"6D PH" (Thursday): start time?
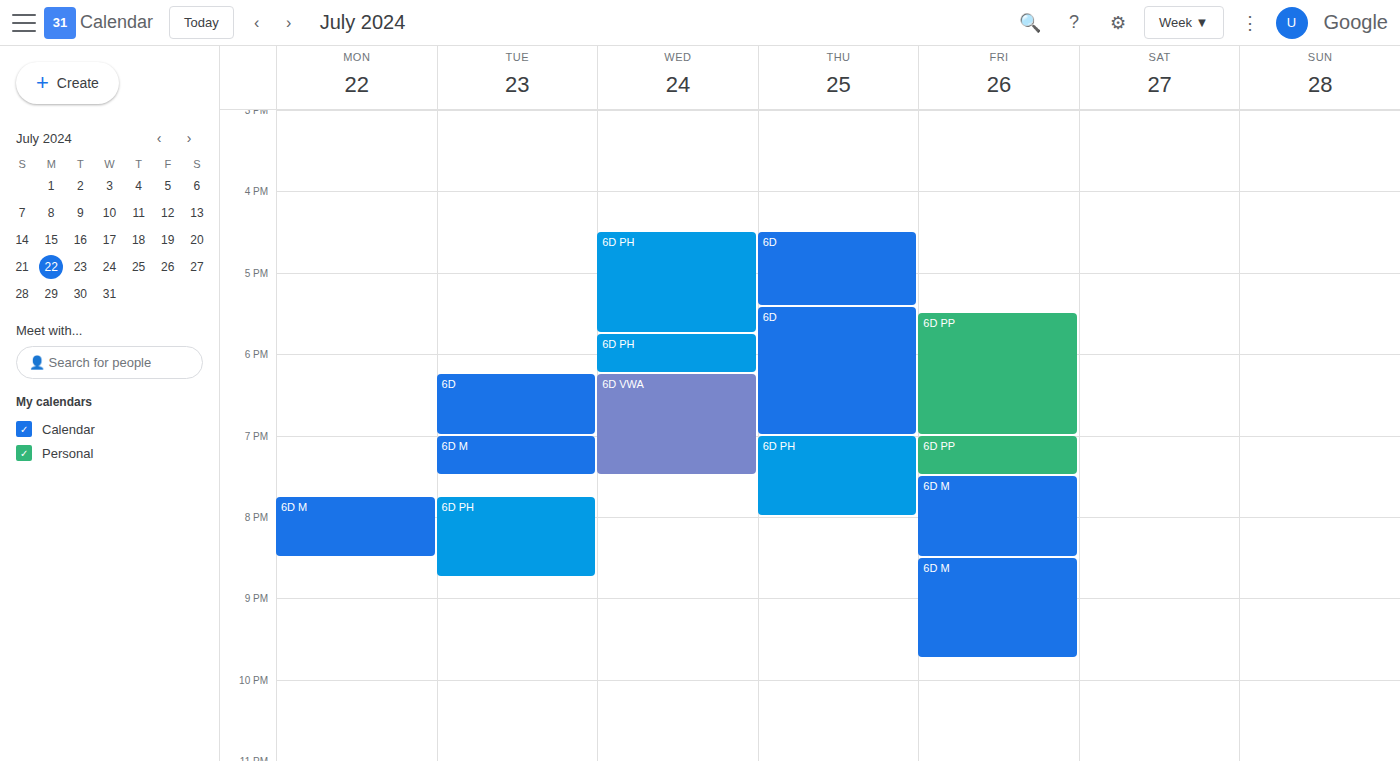
19:00